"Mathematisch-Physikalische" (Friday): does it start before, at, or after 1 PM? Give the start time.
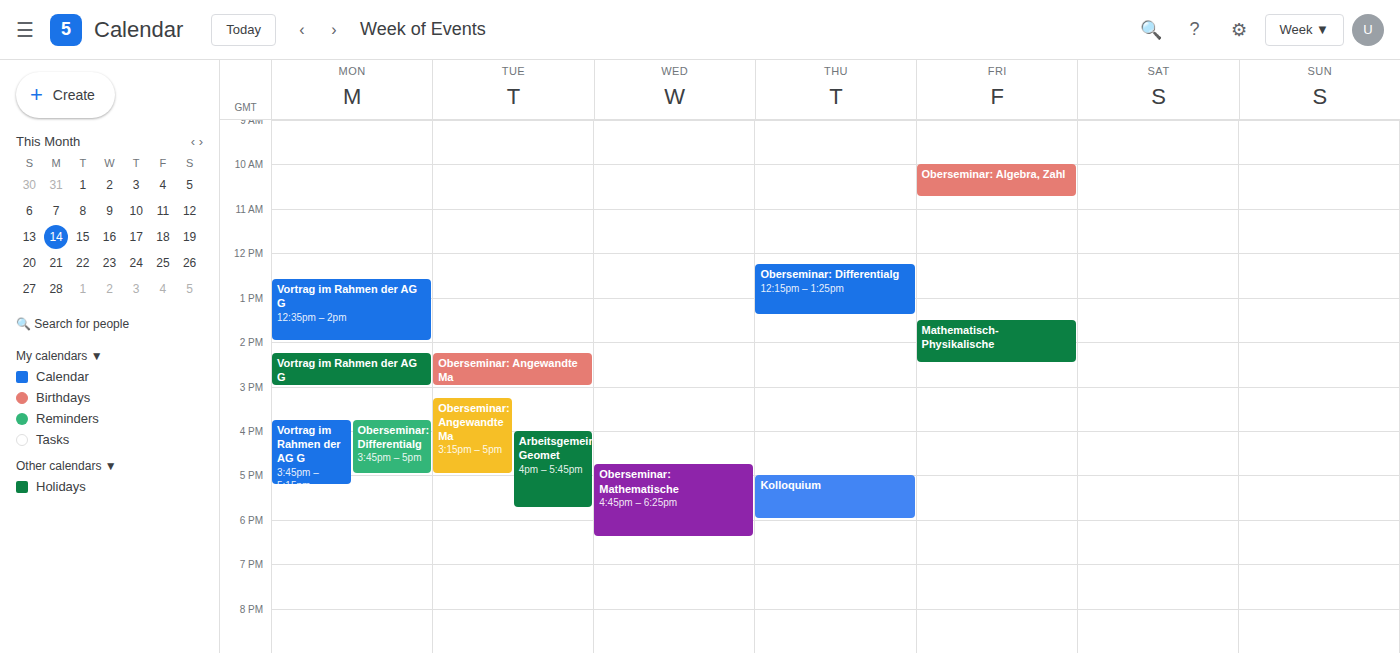
1:30 PM -- after 1 PM, 30 minutes below the 1 PM line.